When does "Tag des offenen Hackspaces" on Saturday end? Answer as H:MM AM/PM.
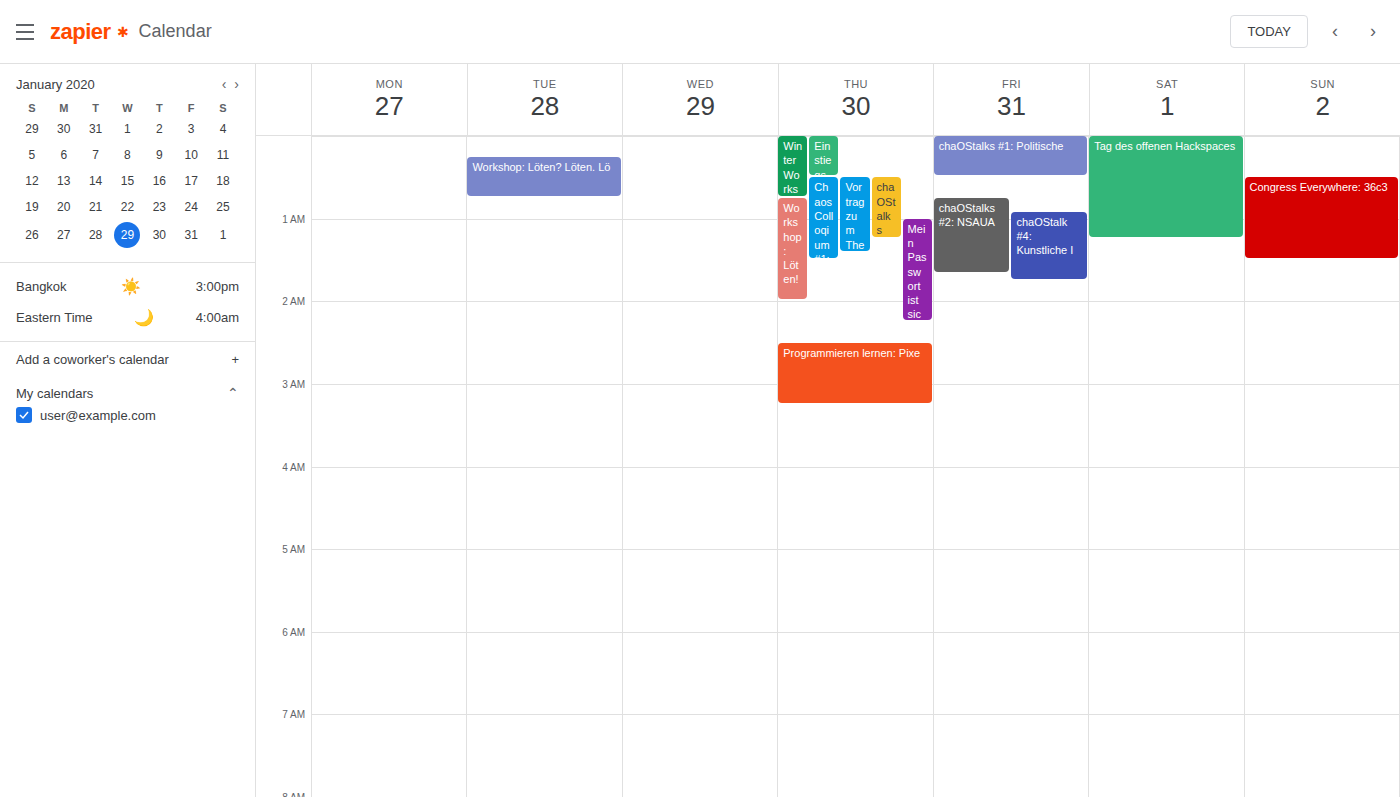
1:15 AM